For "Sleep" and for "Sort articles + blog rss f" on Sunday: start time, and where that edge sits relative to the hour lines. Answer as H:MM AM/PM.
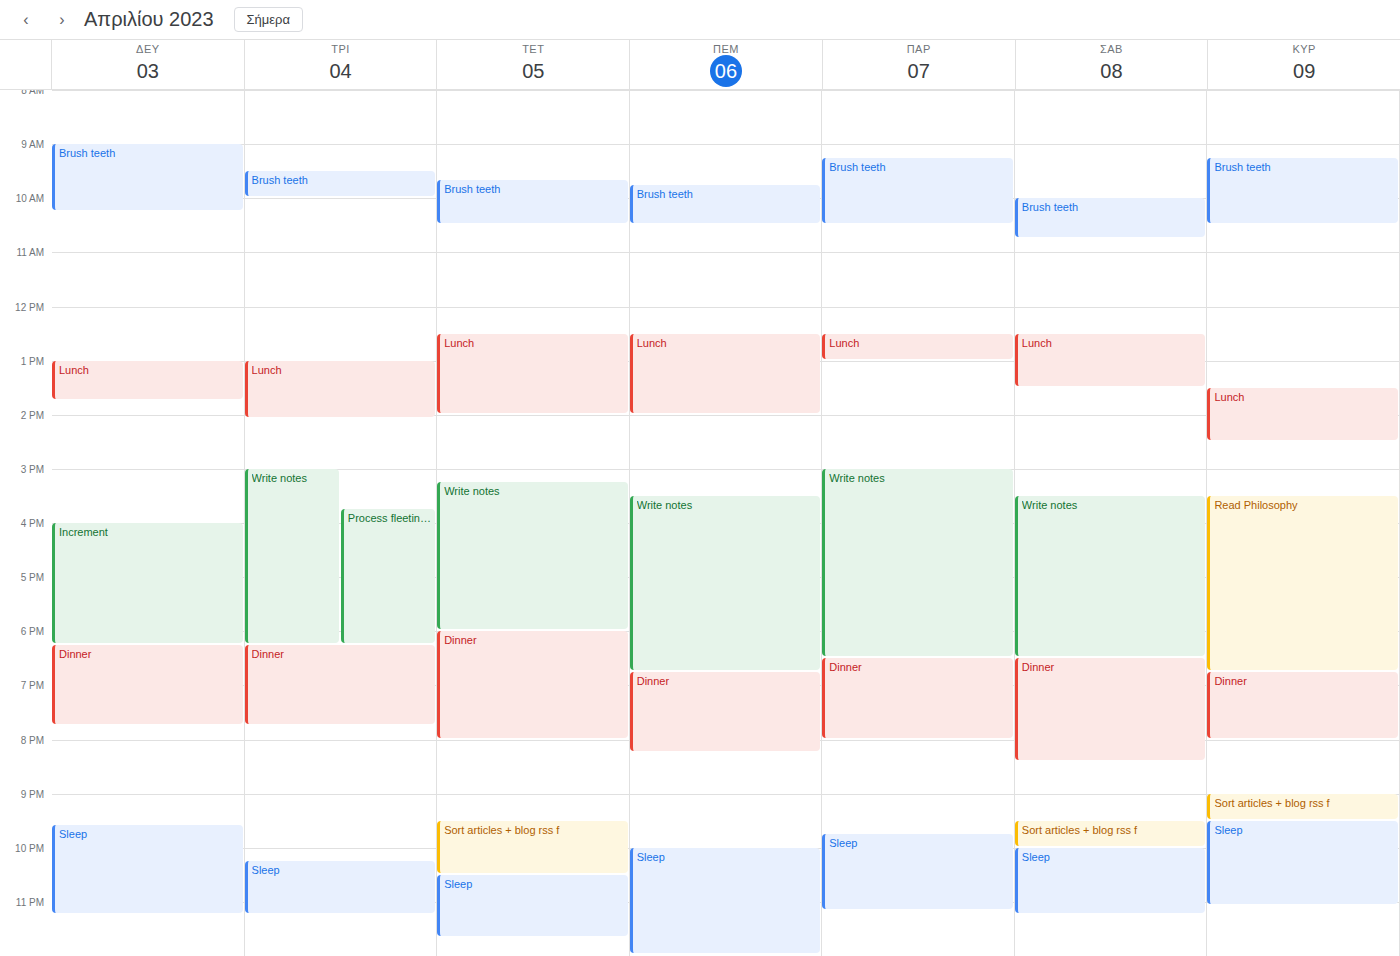
"Sleep": 9:30 PM, halfway between the 9 PM and 10 PM lines. "Sort articles + blog rss f": 9:00 PM, exactly on the 9 PM line.